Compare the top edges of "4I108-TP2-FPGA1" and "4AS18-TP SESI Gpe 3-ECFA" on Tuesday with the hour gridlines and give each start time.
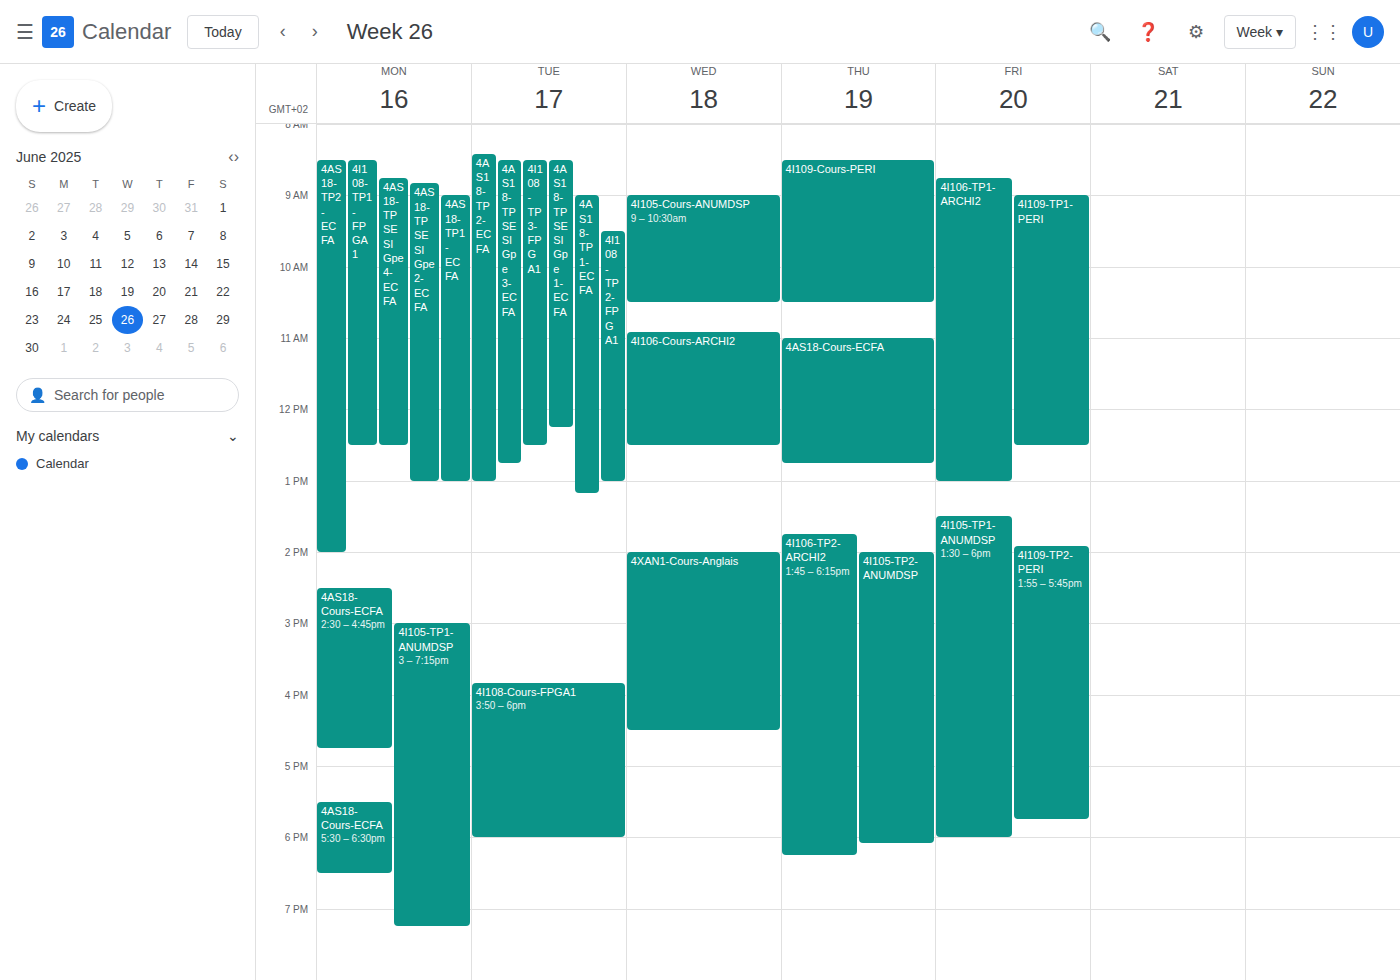
"4I108-TP2-FPGA1": 9:30 AM, halfway between the 9 AM and 10 AM lines. "4AS18-TP SESI Gpe 3-ECFA": 8:30 AM, halfway between the 8 AM and 9 AM lines.